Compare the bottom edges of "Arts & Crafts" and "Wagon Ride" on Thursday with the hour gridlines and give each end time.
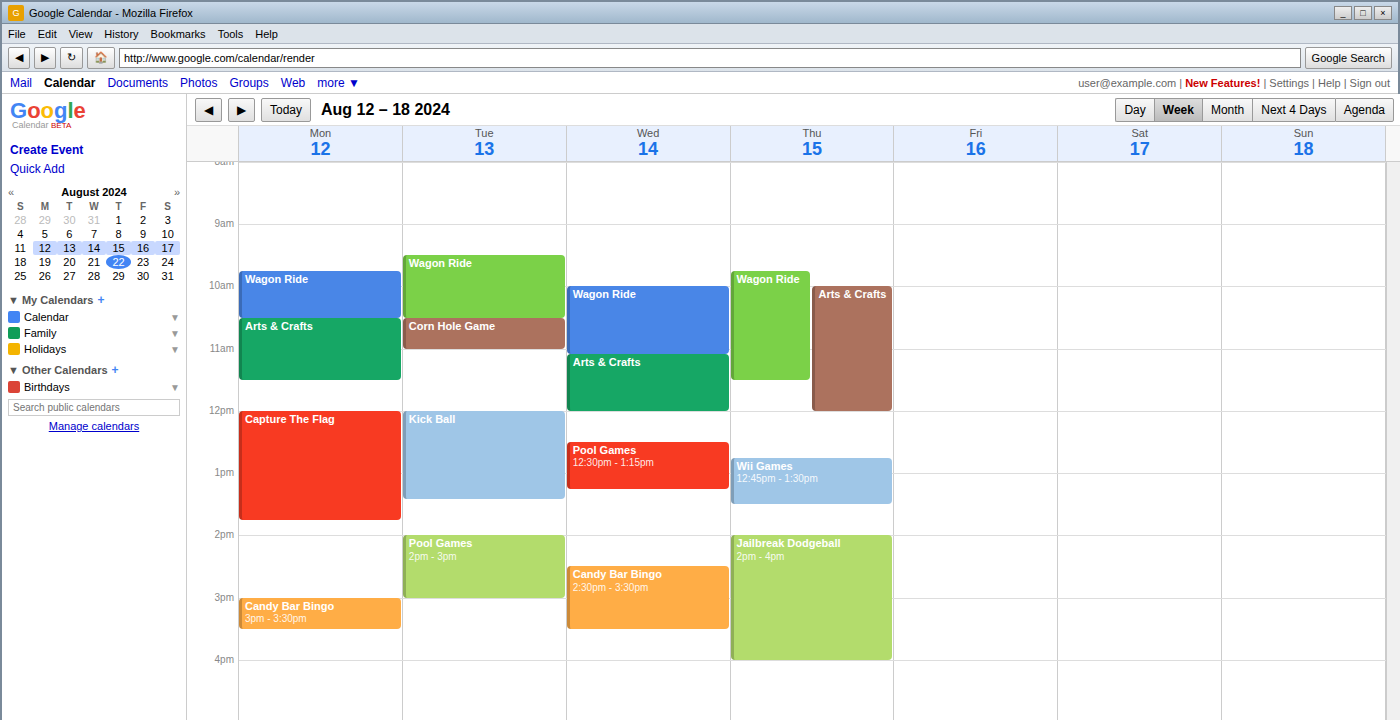
"Arts & Crafts": 12:00, exactly on the 12:00 line. "Wagon Ride": 11:30, halfway between the 11:00 and 12:00 lines.